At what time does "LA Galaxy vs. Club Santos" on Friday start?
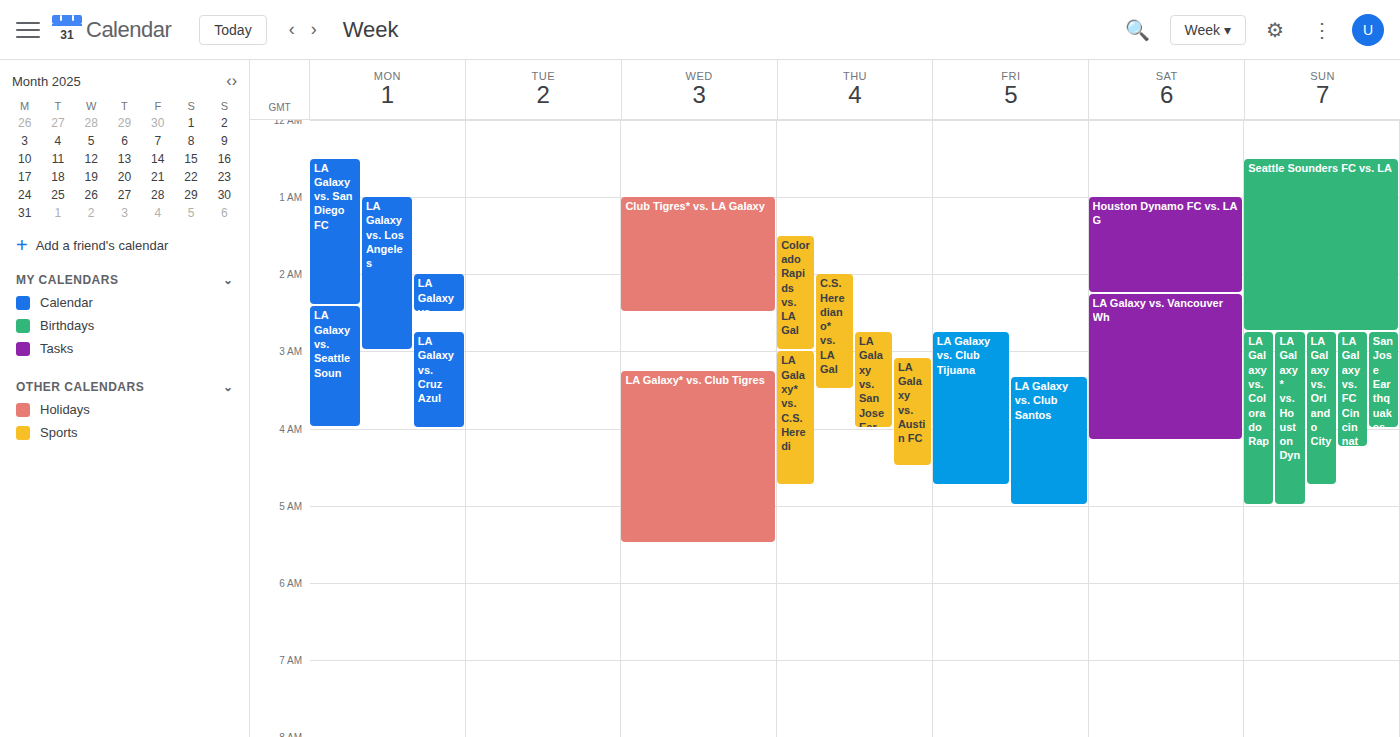
3:20 AM